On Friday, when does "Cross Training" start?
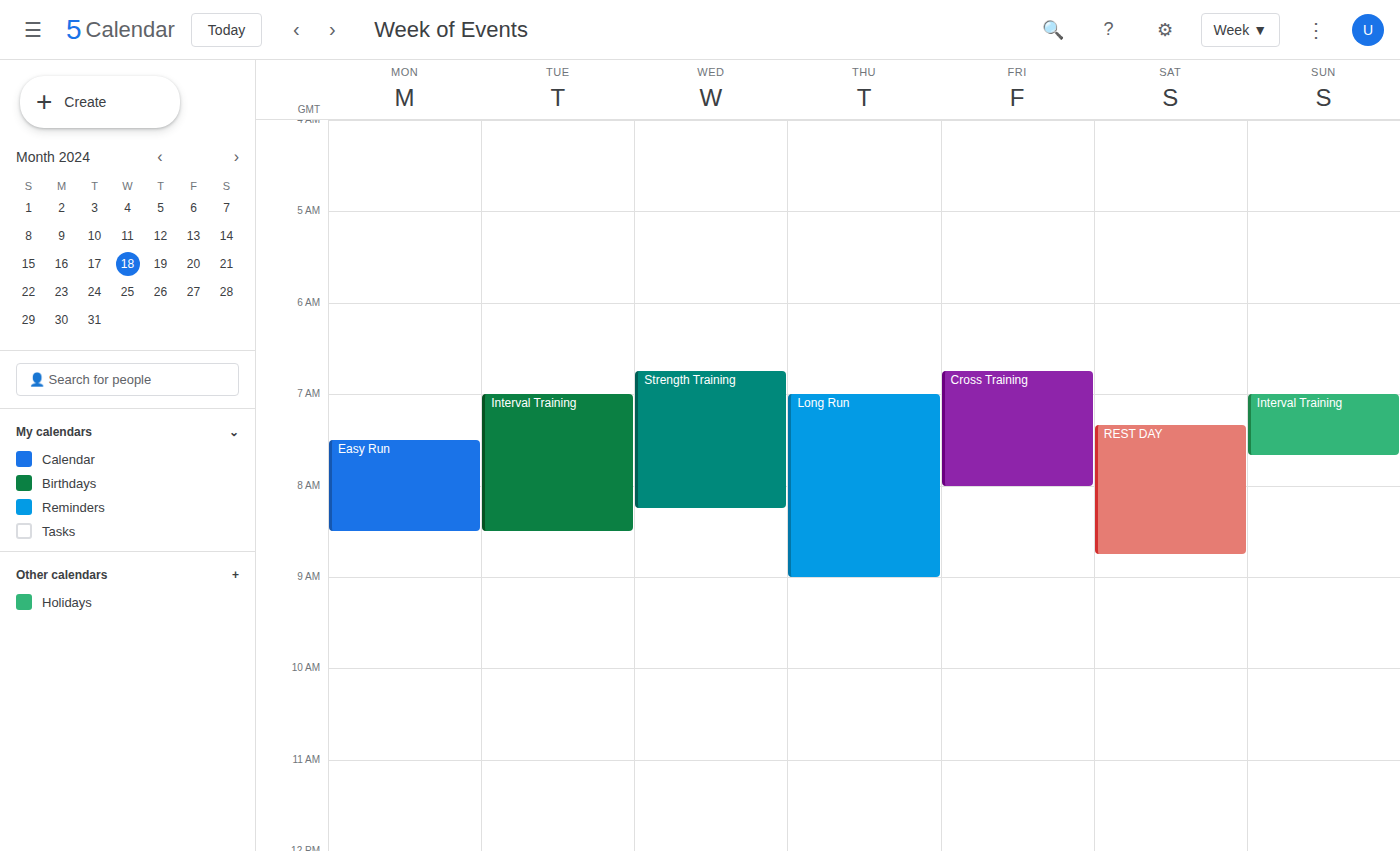
6:45 AM